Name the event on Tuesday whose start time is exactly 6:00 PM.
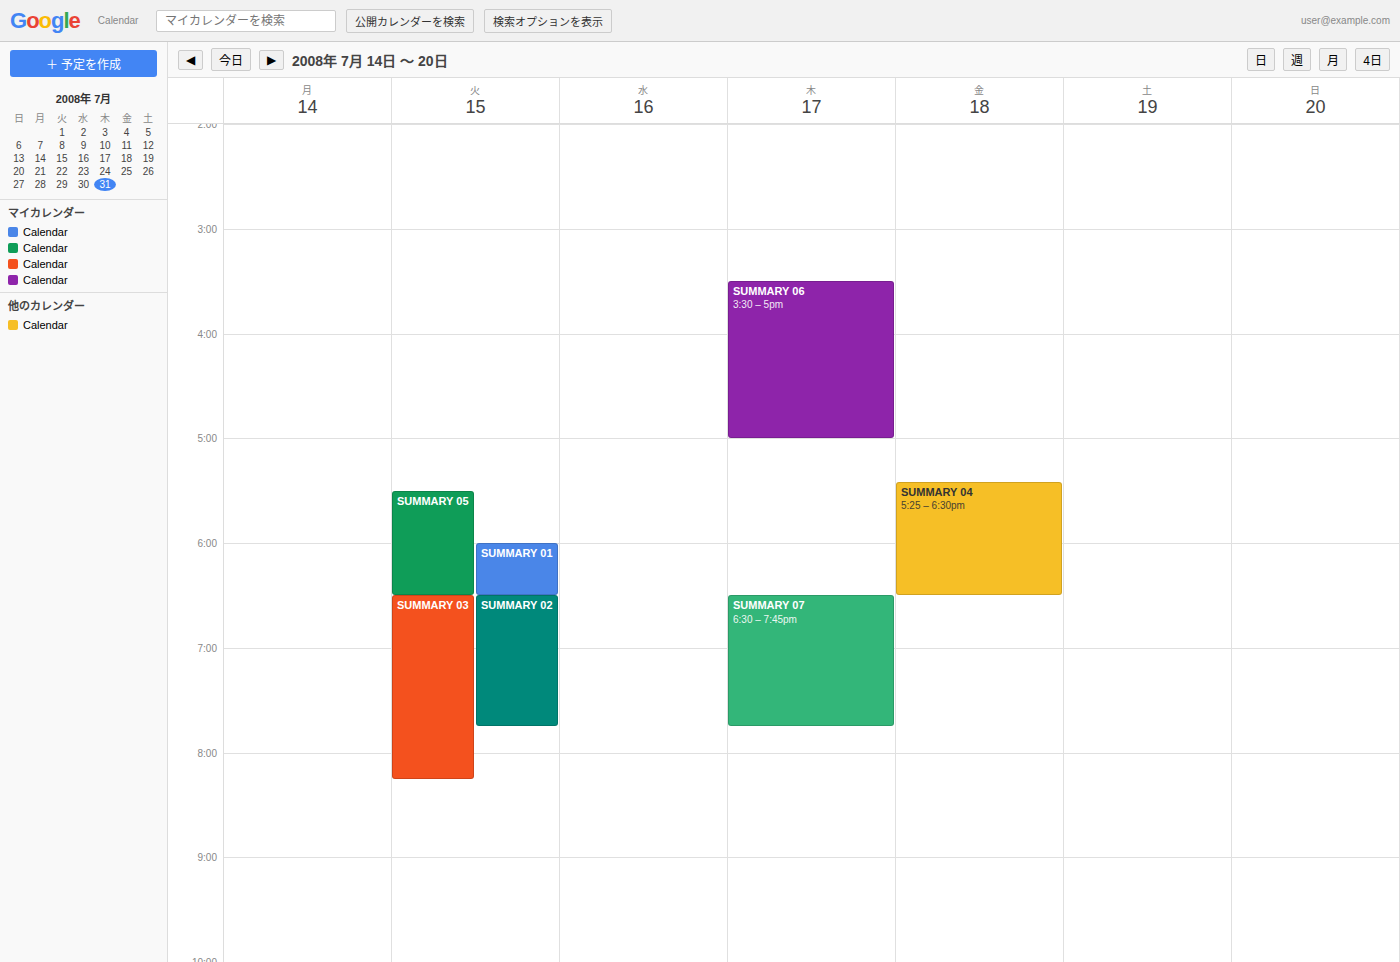
"SUMMARY 01"